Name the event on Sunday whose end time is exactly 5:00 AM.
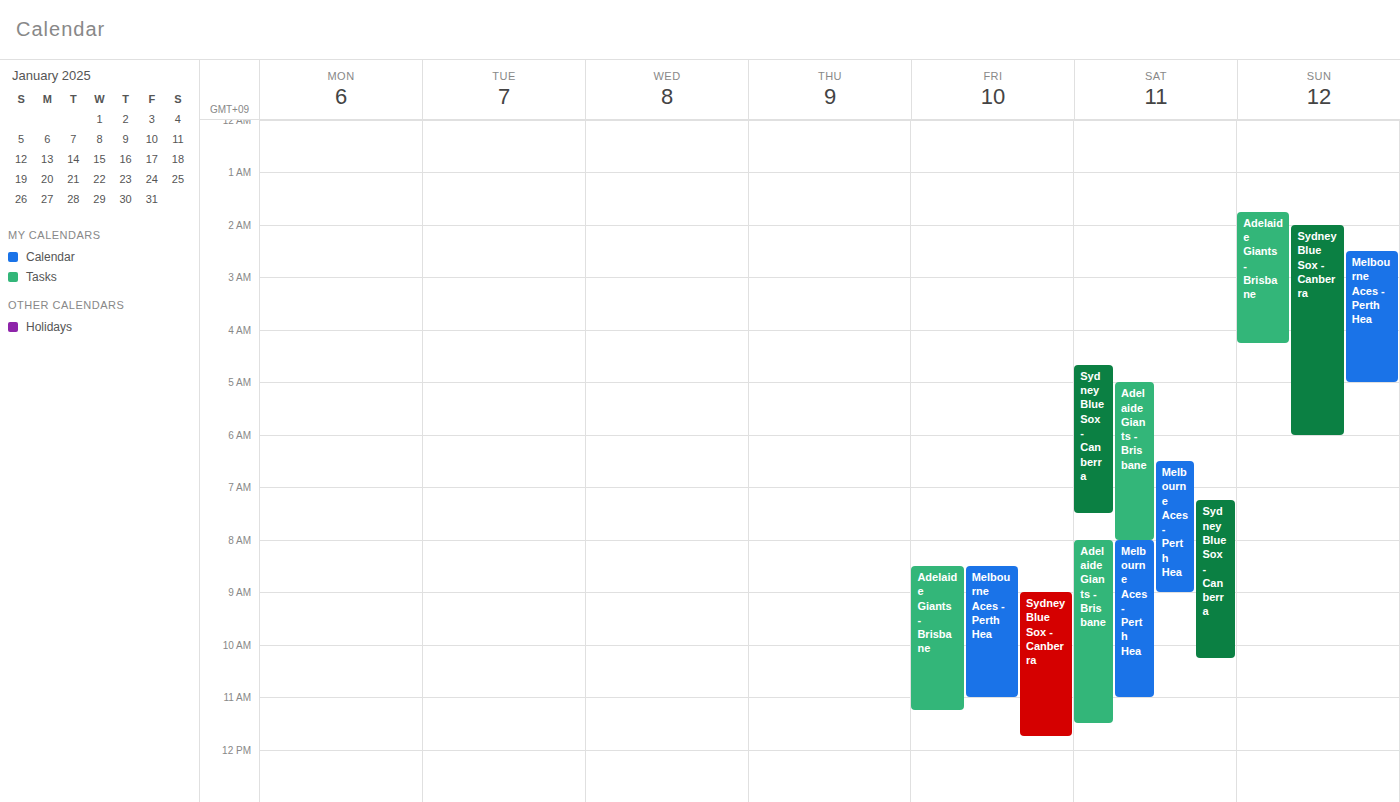
"Melbourne Aces - Perth Hea"